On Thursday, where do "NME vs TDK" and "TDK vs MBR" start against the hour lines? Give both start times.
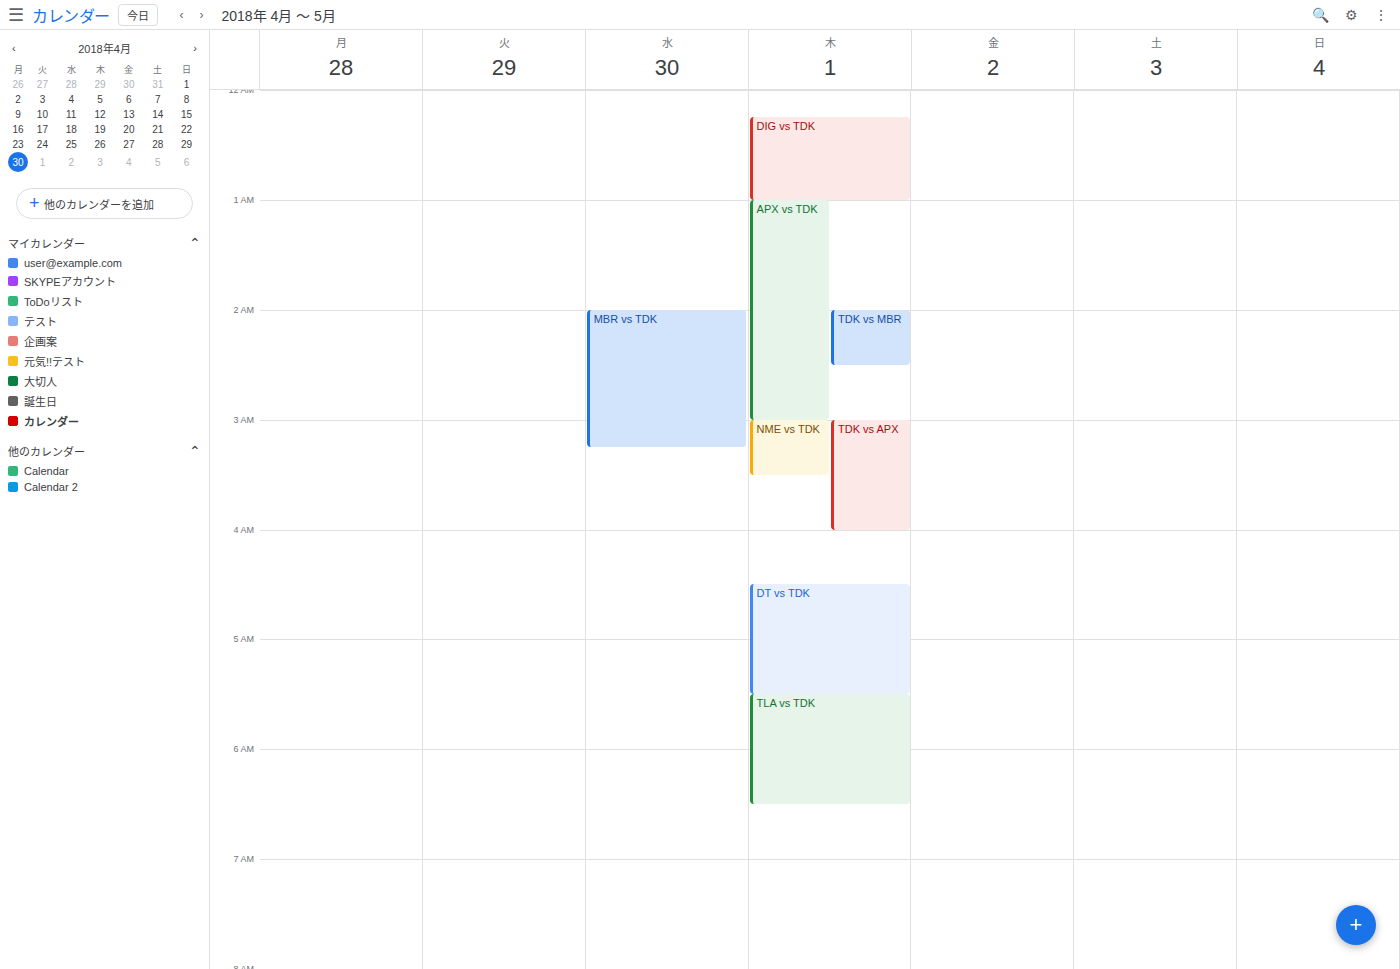
"NME vs TDK": 3:00 AM, exactly on the 3 AM line. "TDK vs MBR": 2:00 AM, exactly on the 2 AM line.